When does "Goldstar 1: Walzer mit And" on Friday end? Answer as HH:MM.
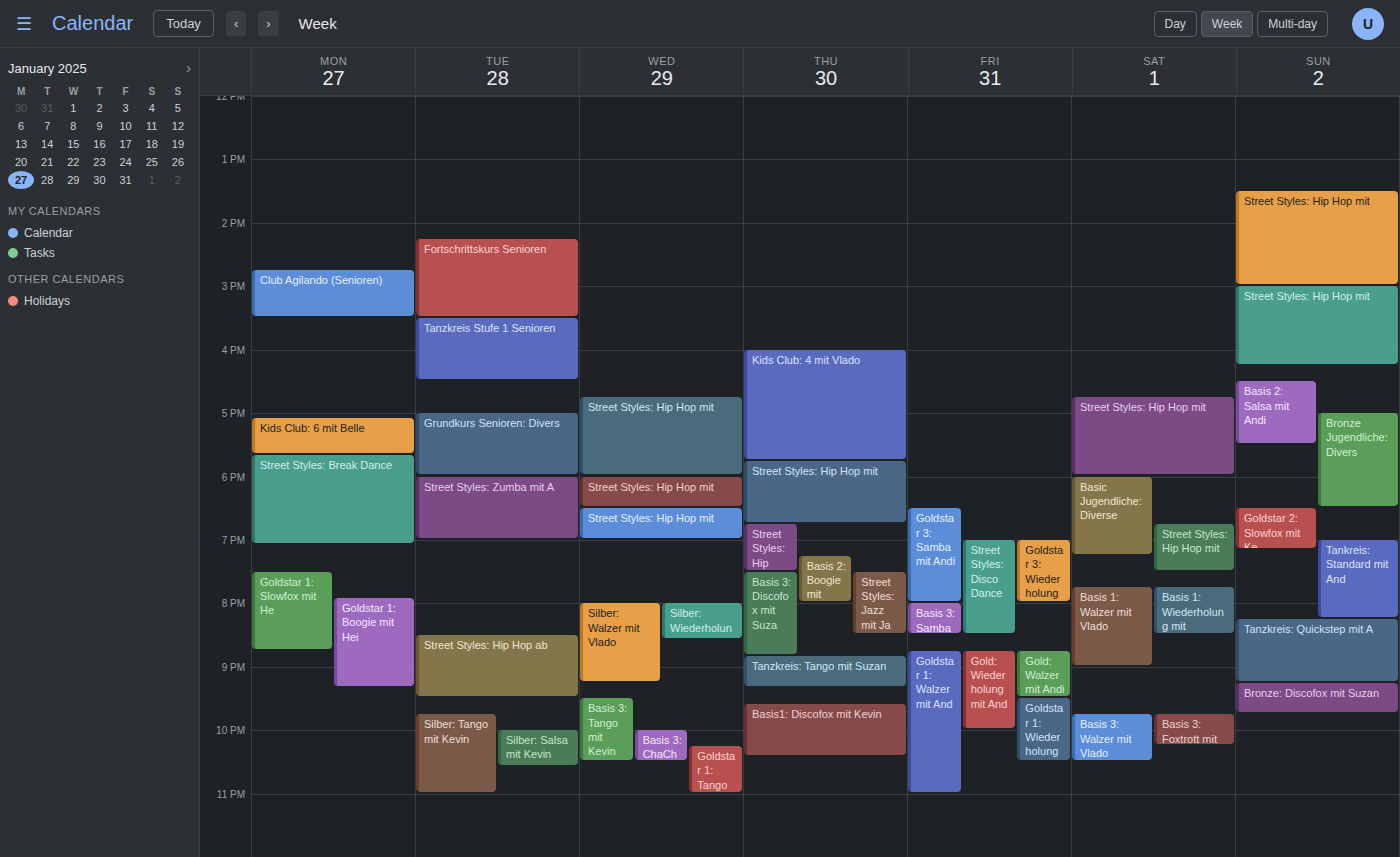
23:00